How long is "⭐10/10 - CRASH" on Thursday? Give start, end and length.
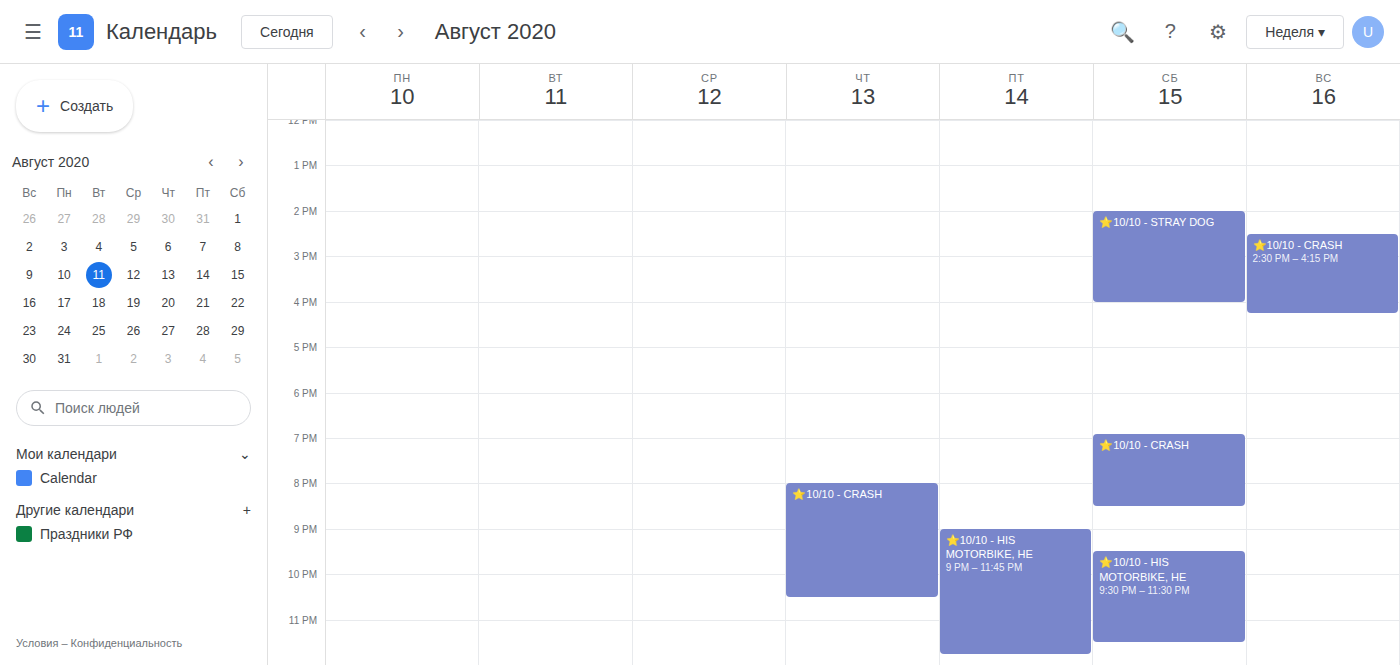
20:00 to 22:30, 2 hours 30 minutes